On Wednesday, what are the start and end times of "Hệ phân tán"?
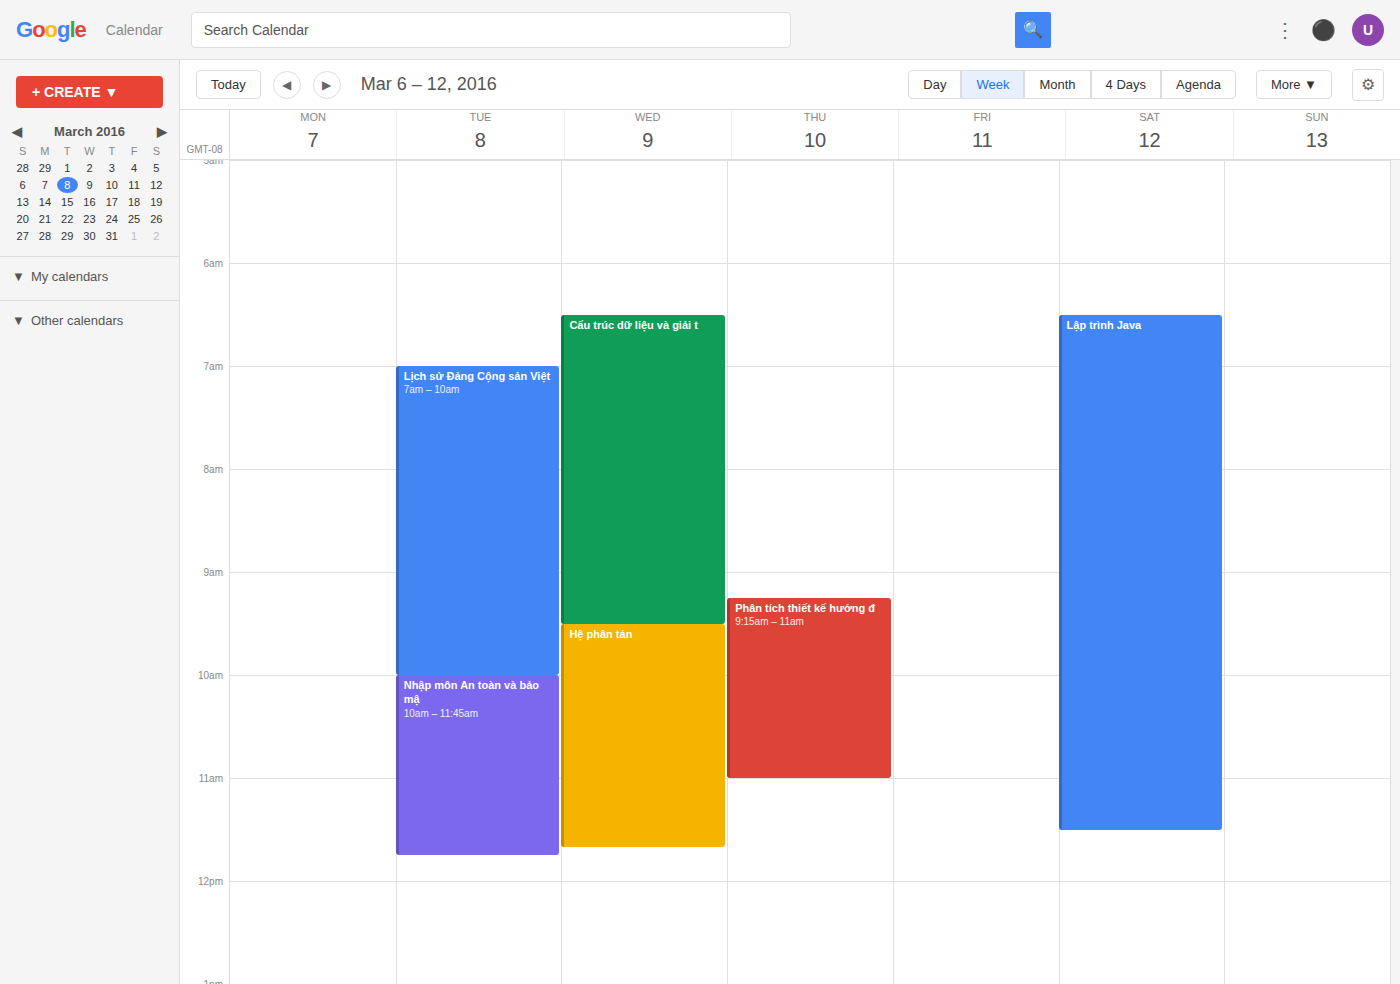
9:30 AM to 11:40 AM